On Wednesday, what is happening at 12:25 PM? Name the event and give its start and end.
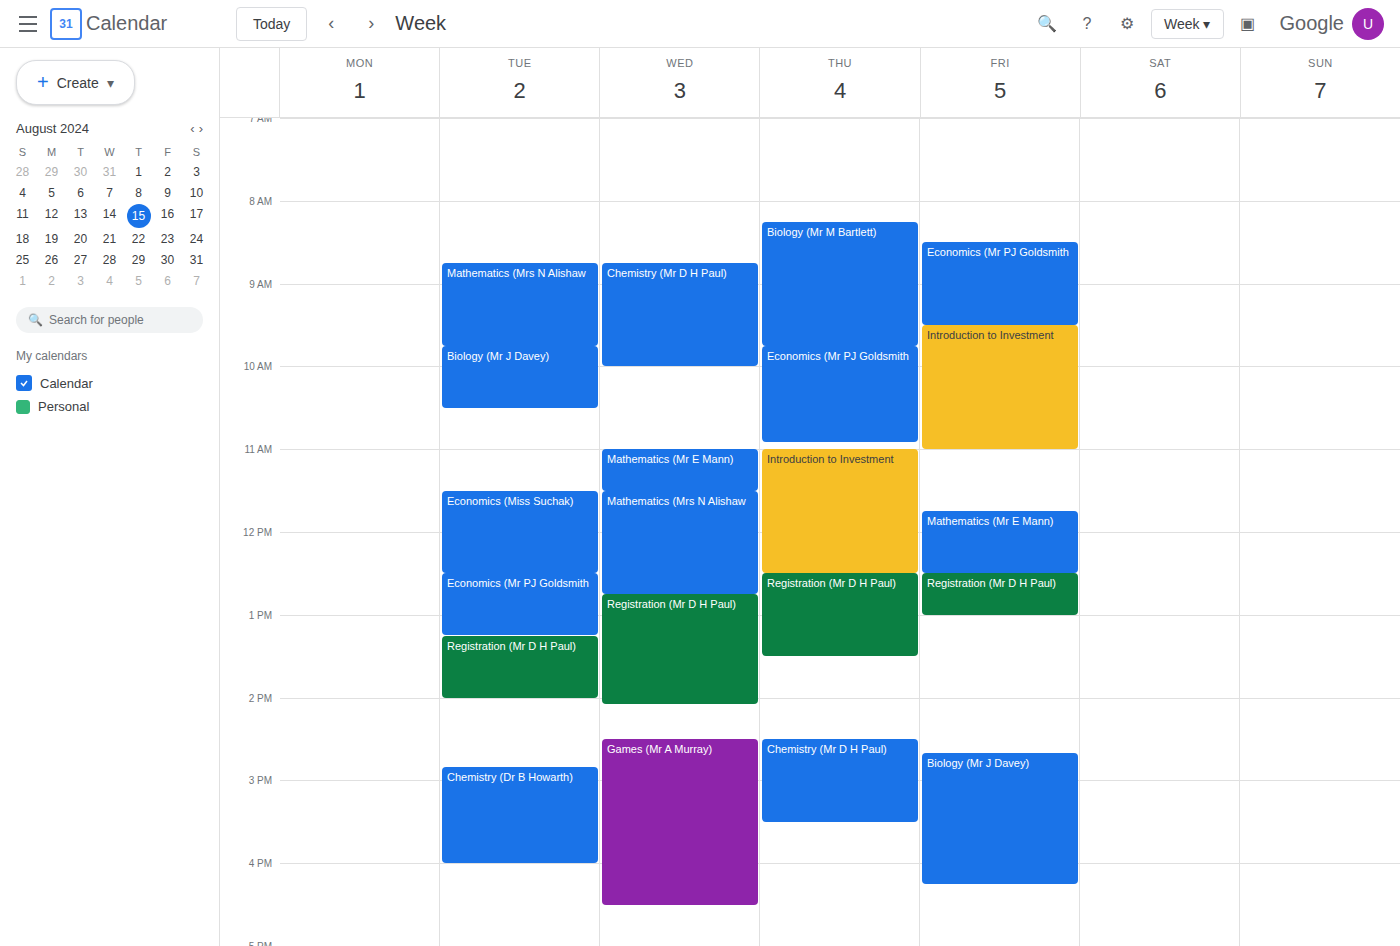
"Mathematics (Mrs N Alishaw", 11:30 AM to 12:45 PM